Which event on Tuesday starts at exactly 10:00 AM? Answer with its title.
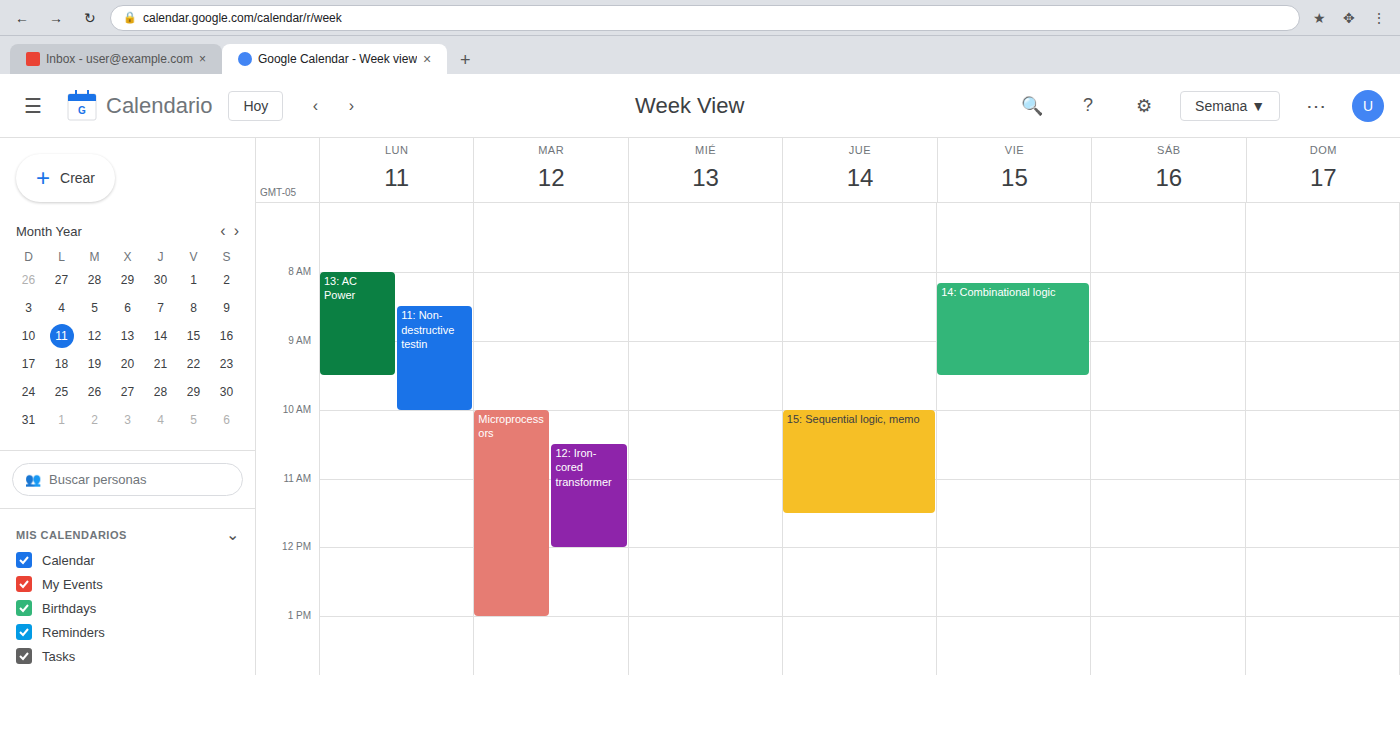
"Microprocessors"